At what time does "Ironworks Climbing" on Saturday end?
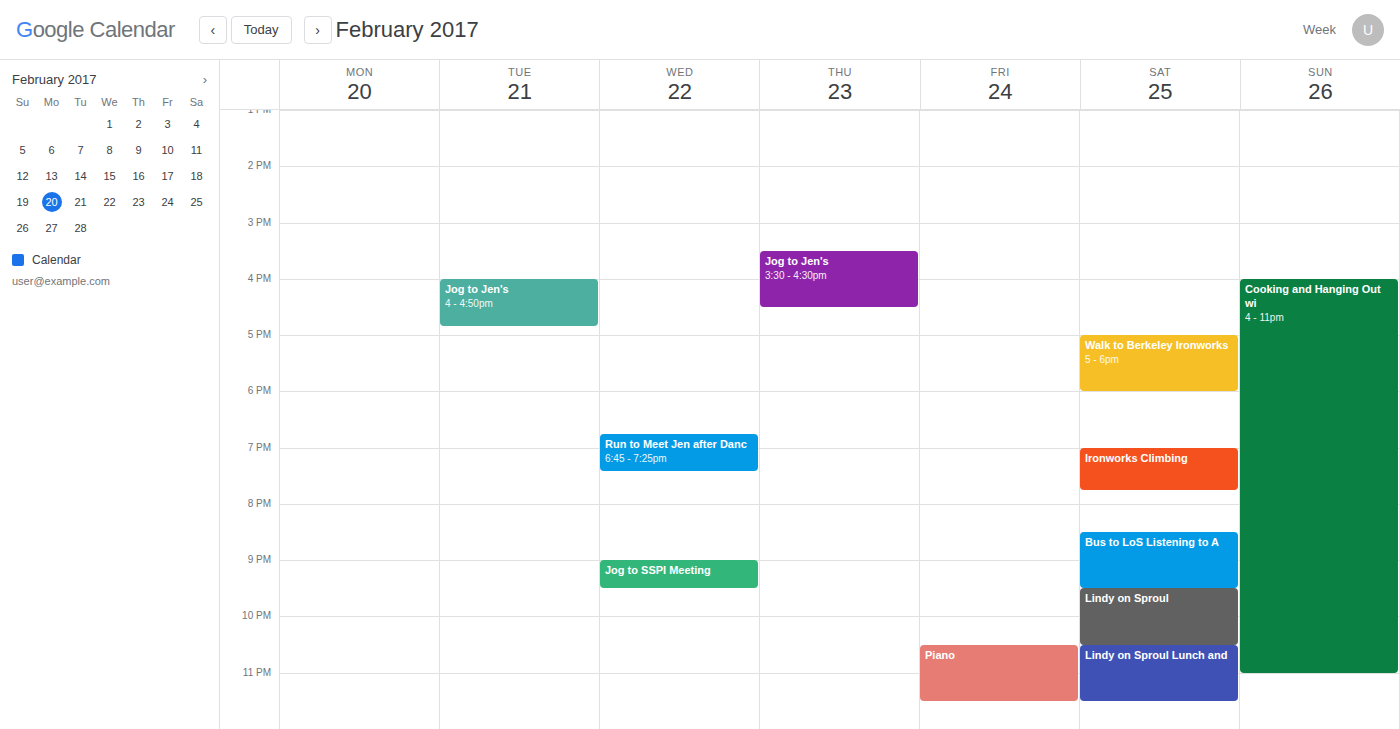
7:45 PM